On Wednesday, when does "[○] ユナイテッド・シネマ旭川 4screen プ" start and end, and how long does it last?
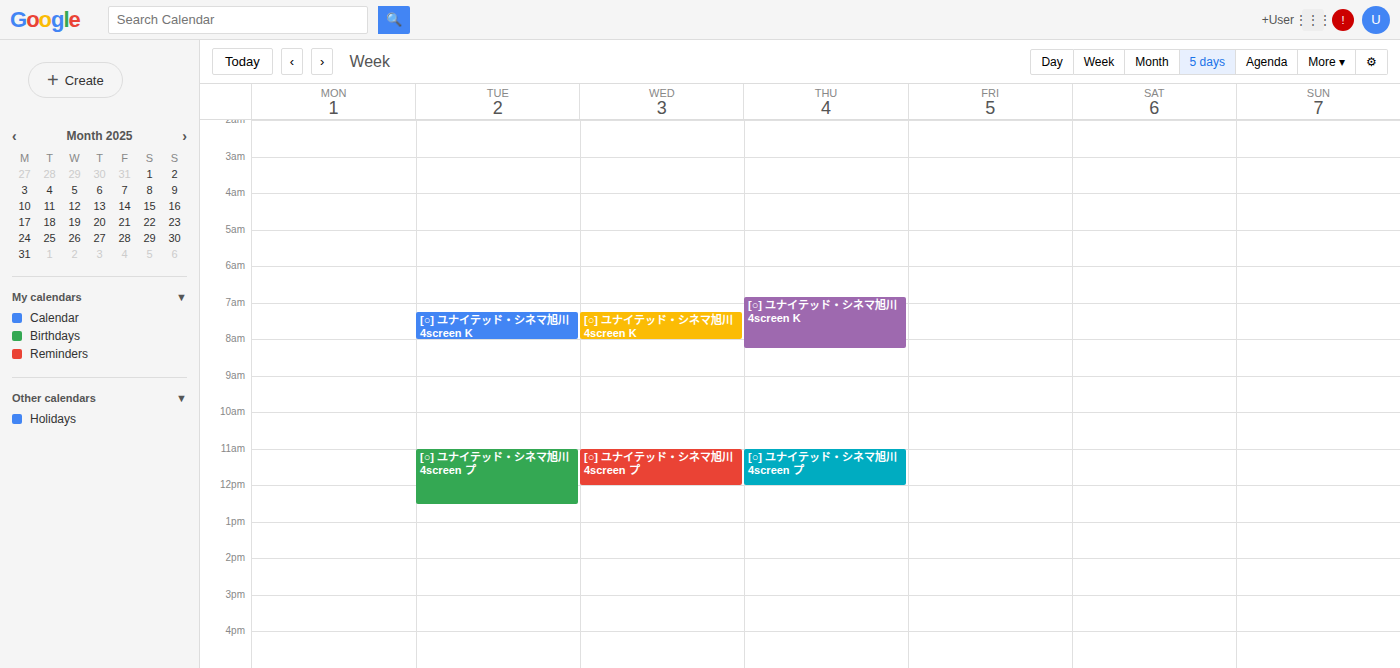
11:00 AM to 12:00 PM, 1 hour